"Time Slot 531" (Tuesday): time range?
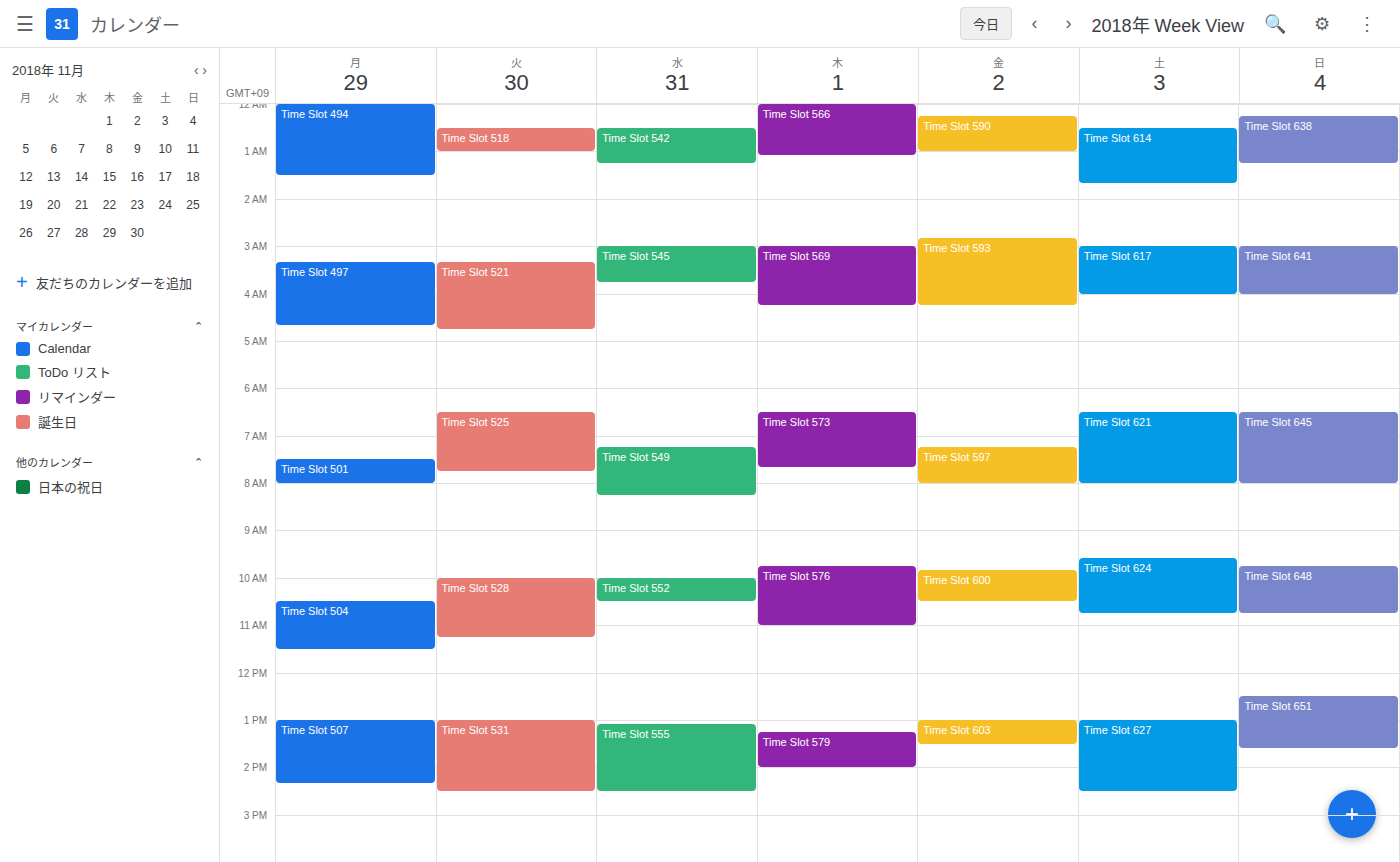
13:00 to 14:30